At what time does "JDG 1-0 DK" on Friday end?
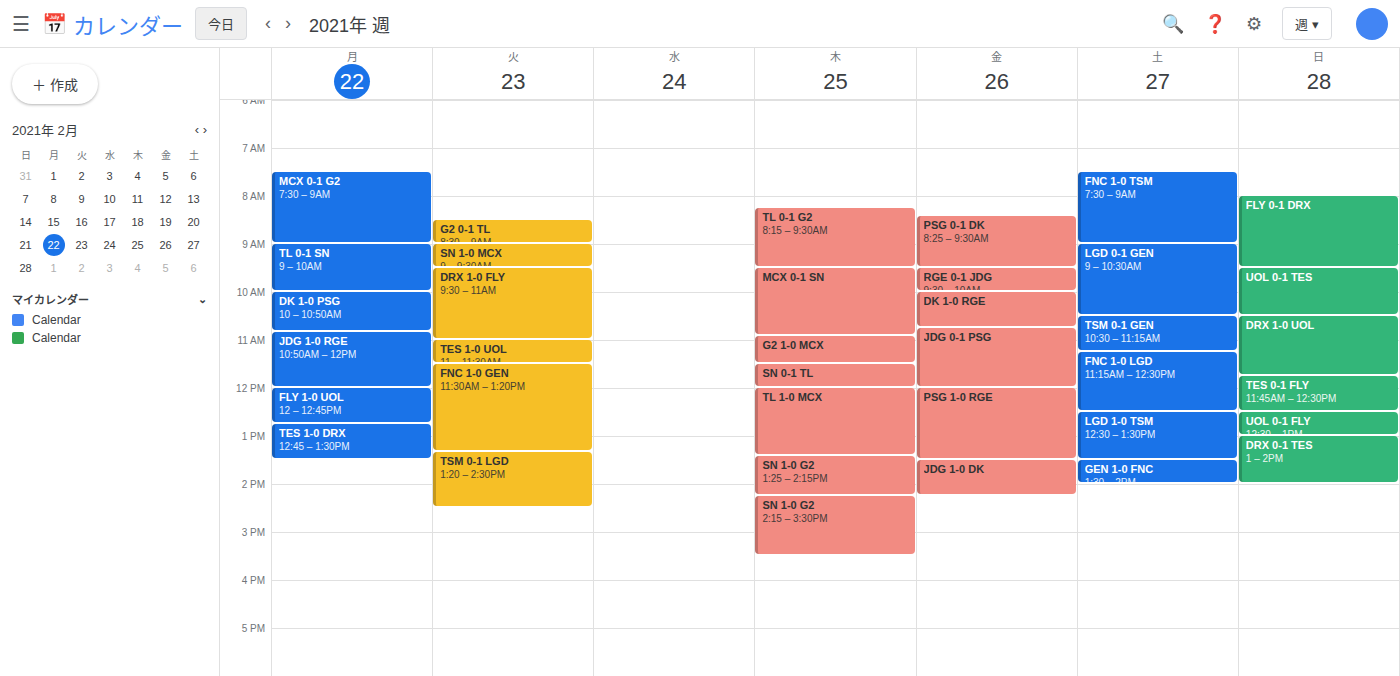
2:15 PM